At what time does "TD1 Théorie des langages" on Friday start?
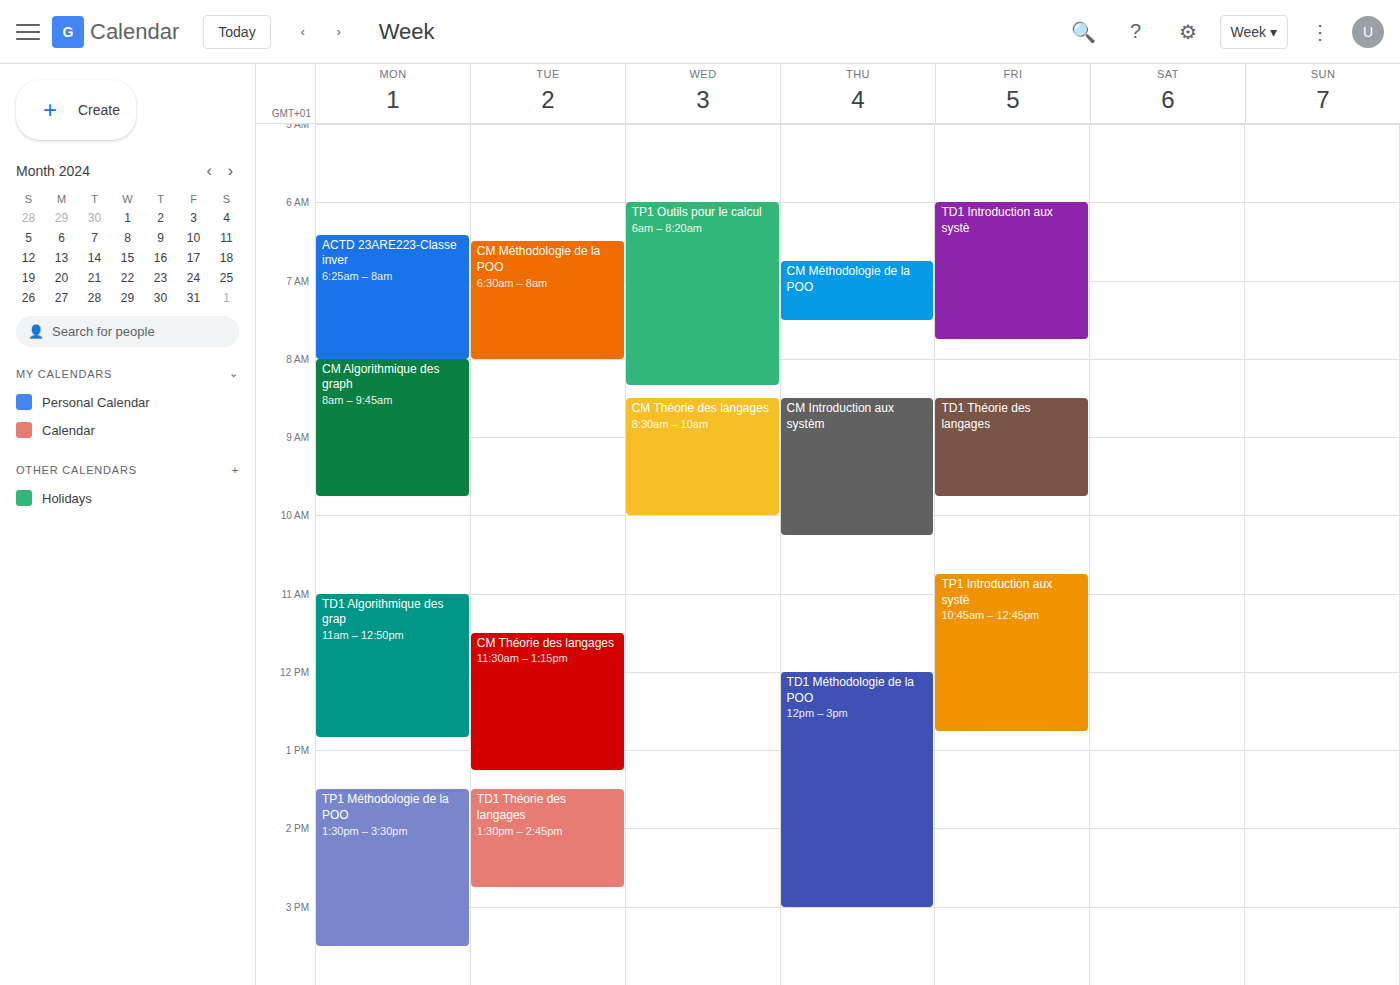
8:30 AM